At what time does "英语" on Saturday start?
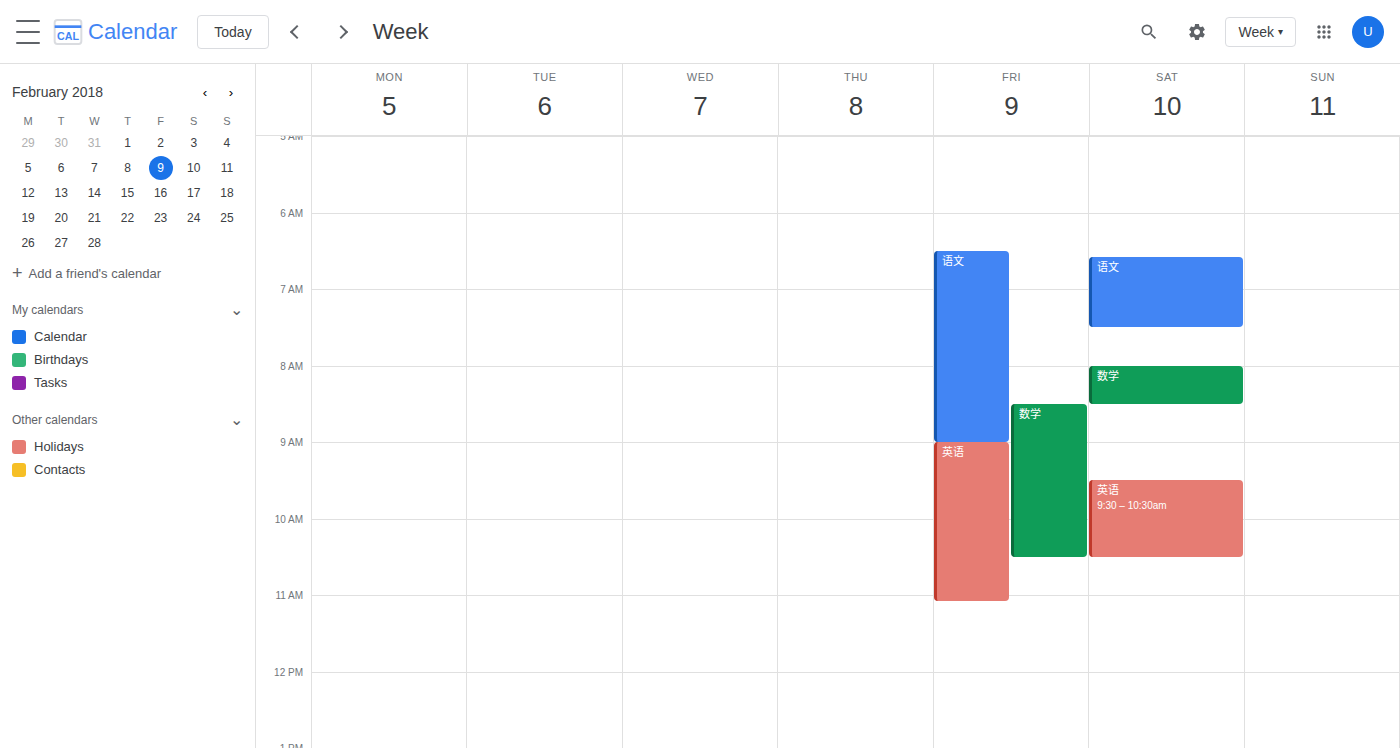
9:30 AM